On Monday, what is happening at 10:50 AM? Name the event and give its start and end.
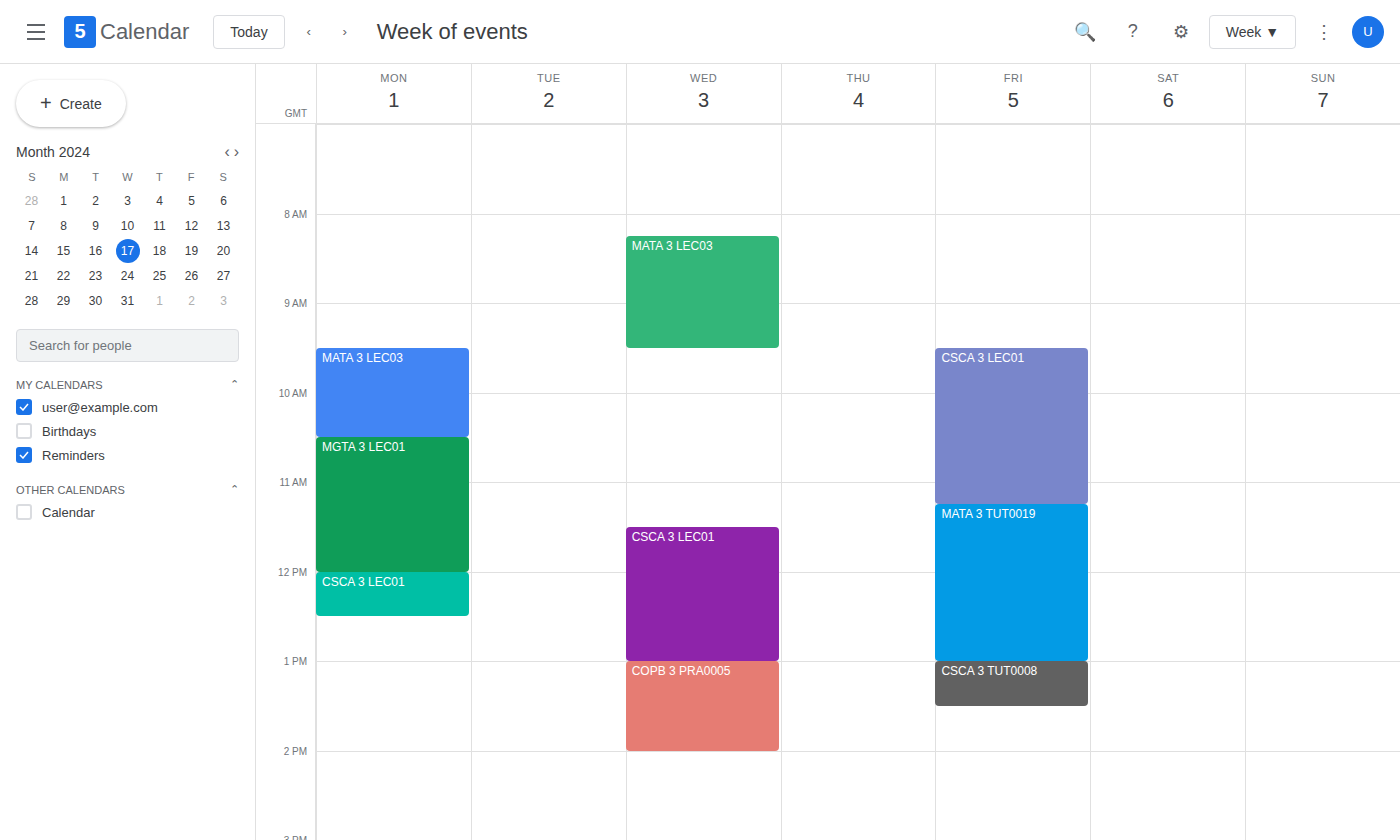
"MGTA 3 LEC01", 10:30 AM to 12:00 PM